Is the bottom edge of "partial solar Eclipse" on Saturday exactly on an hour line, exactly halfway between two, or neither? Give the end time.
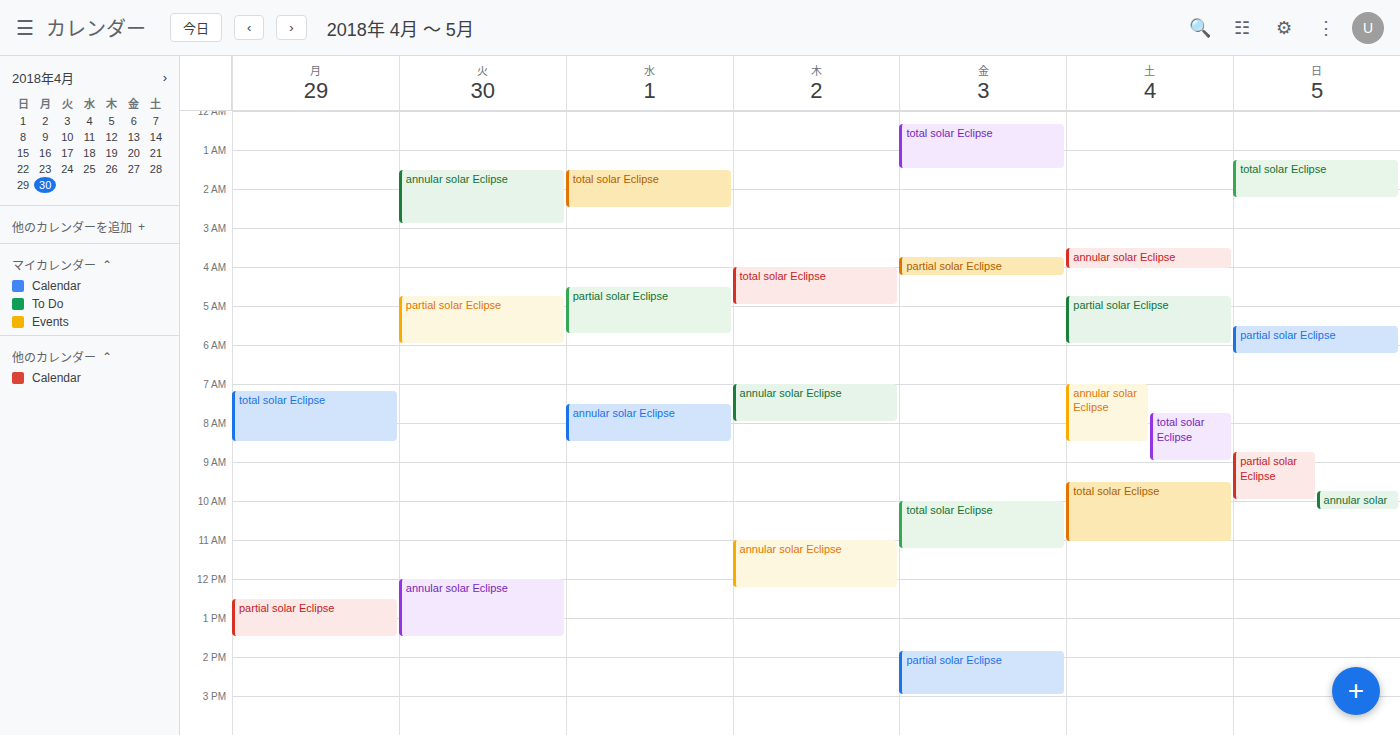
6:00 AM -- exactly on the 6 AM line.